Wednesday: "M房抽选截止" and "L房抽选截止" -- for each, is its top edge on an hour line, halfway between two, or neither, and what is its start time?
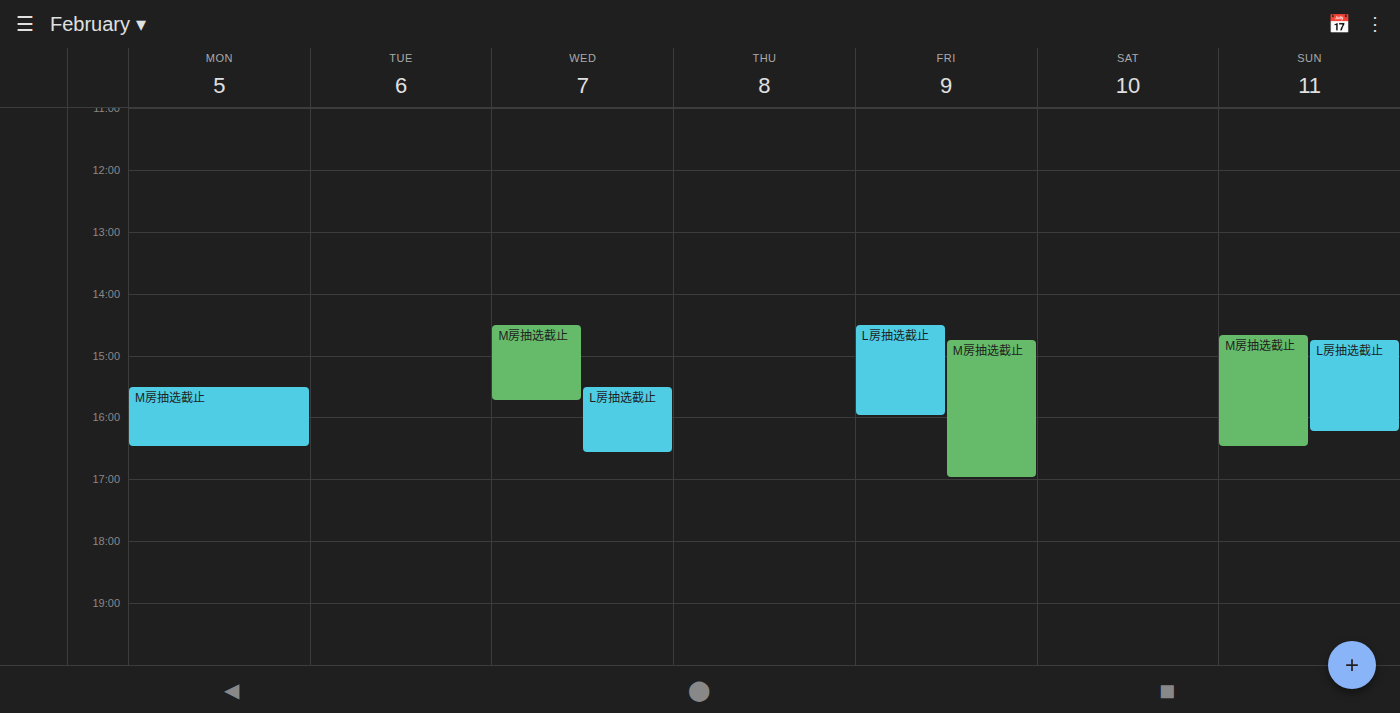
"M房抽选截止": 2:30 PM, halfway between the 2 PM and 3 PM lines. "L房抽选截止": 3:30 PM, halfway between the 3 PM and 4 PM lines.